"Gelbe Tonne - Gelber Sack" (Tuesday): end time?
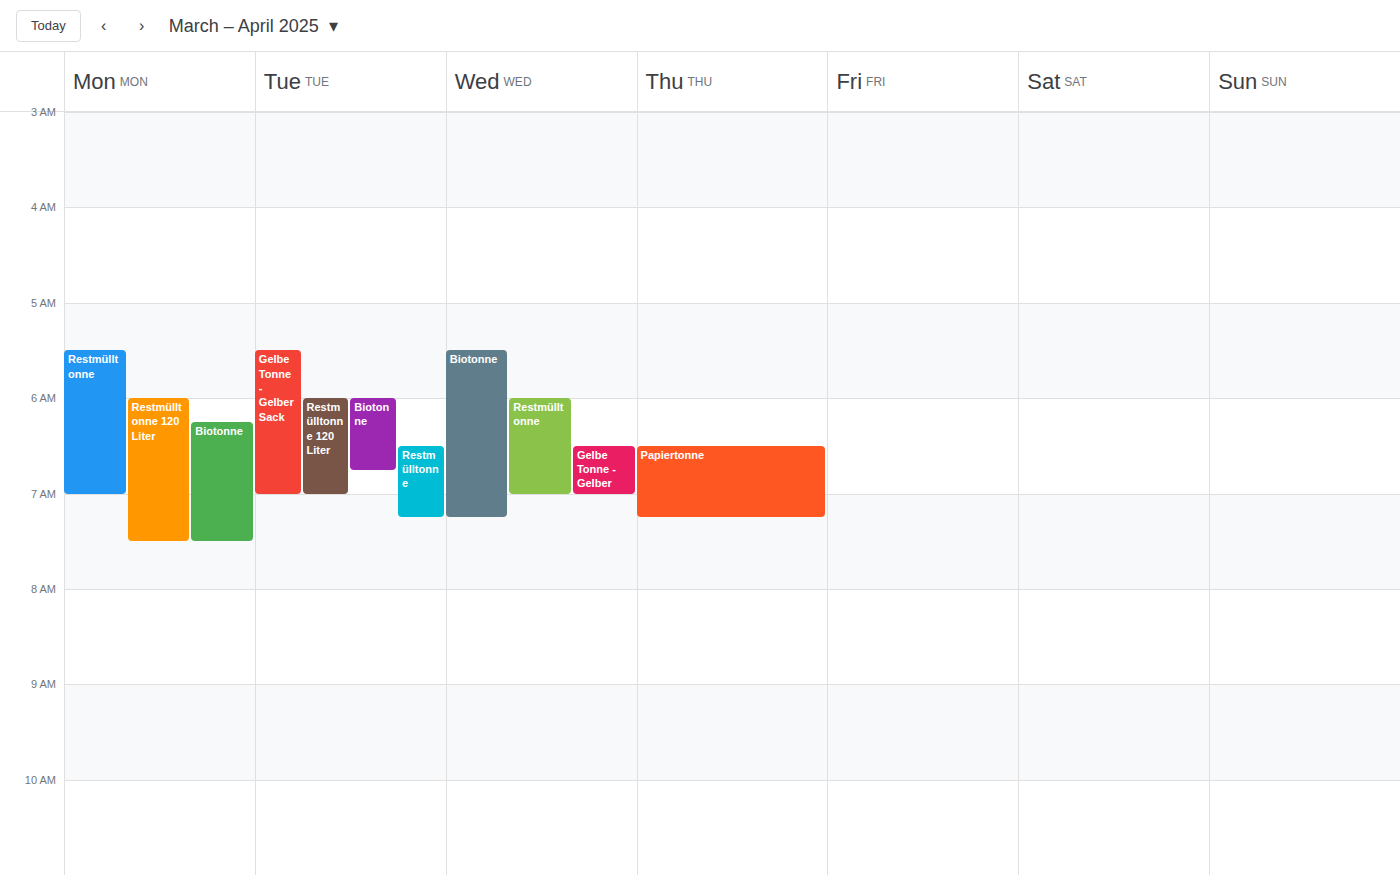
7:00 AM